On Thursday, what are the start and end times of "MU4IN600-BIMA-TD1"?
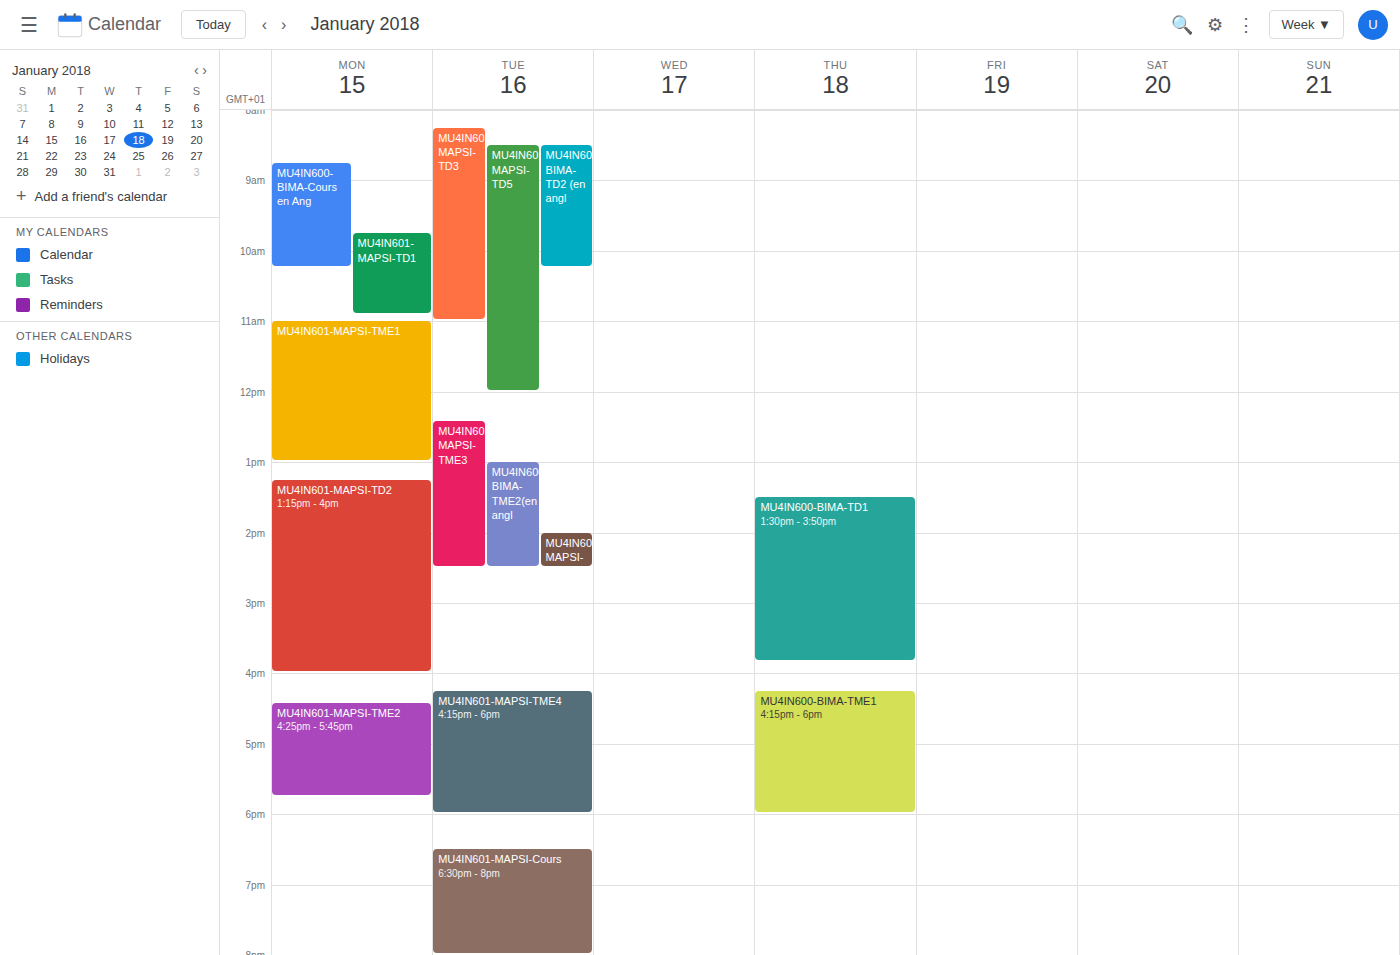
13:30 to 15:50